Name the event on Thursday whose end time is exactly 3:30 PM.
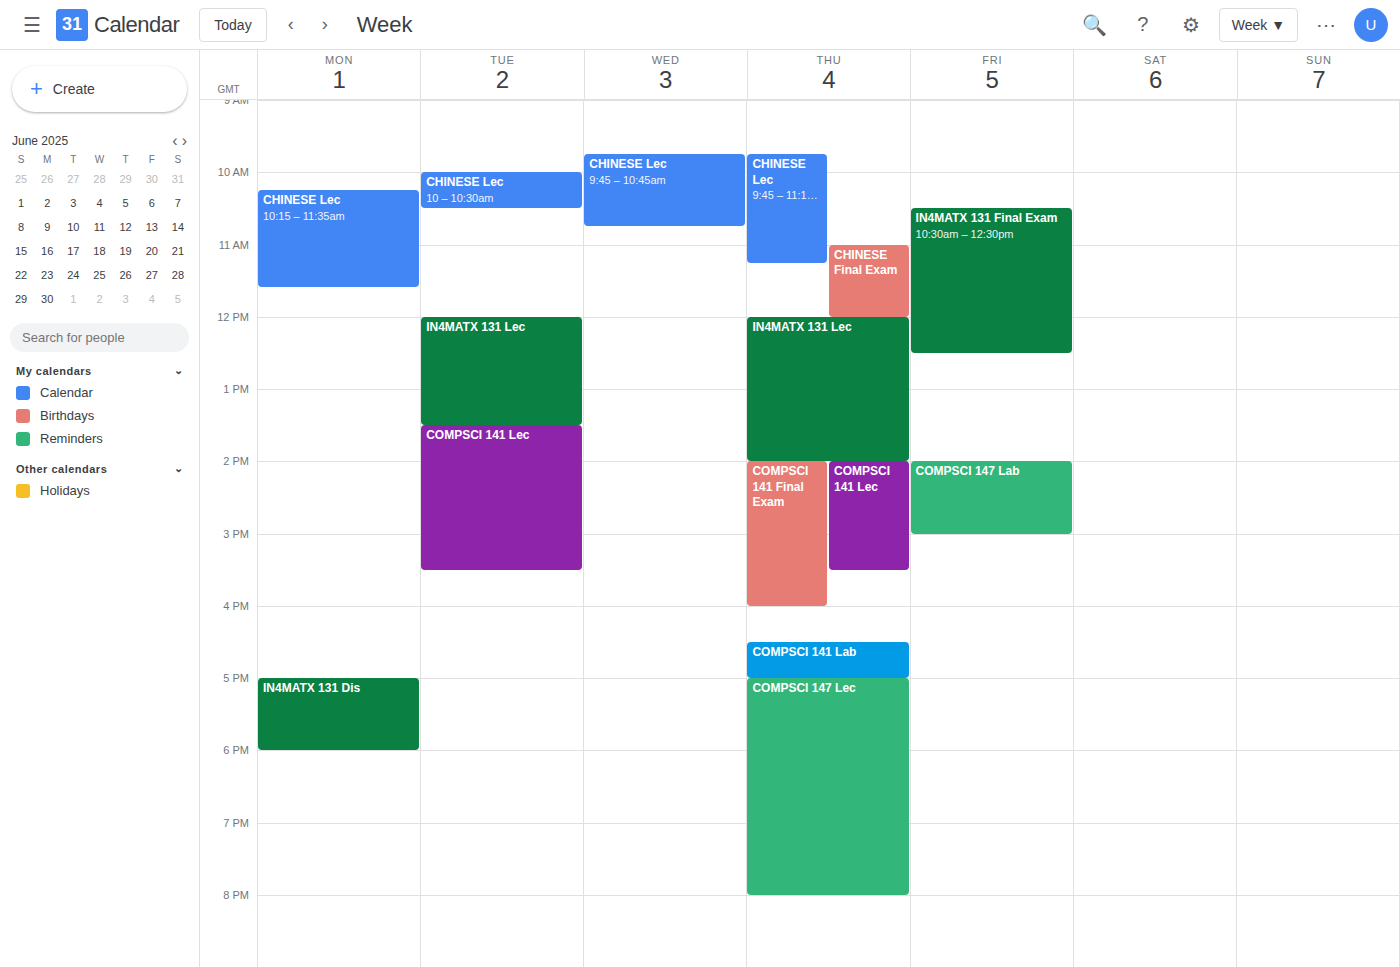
"COMPSCI 141 Lec"